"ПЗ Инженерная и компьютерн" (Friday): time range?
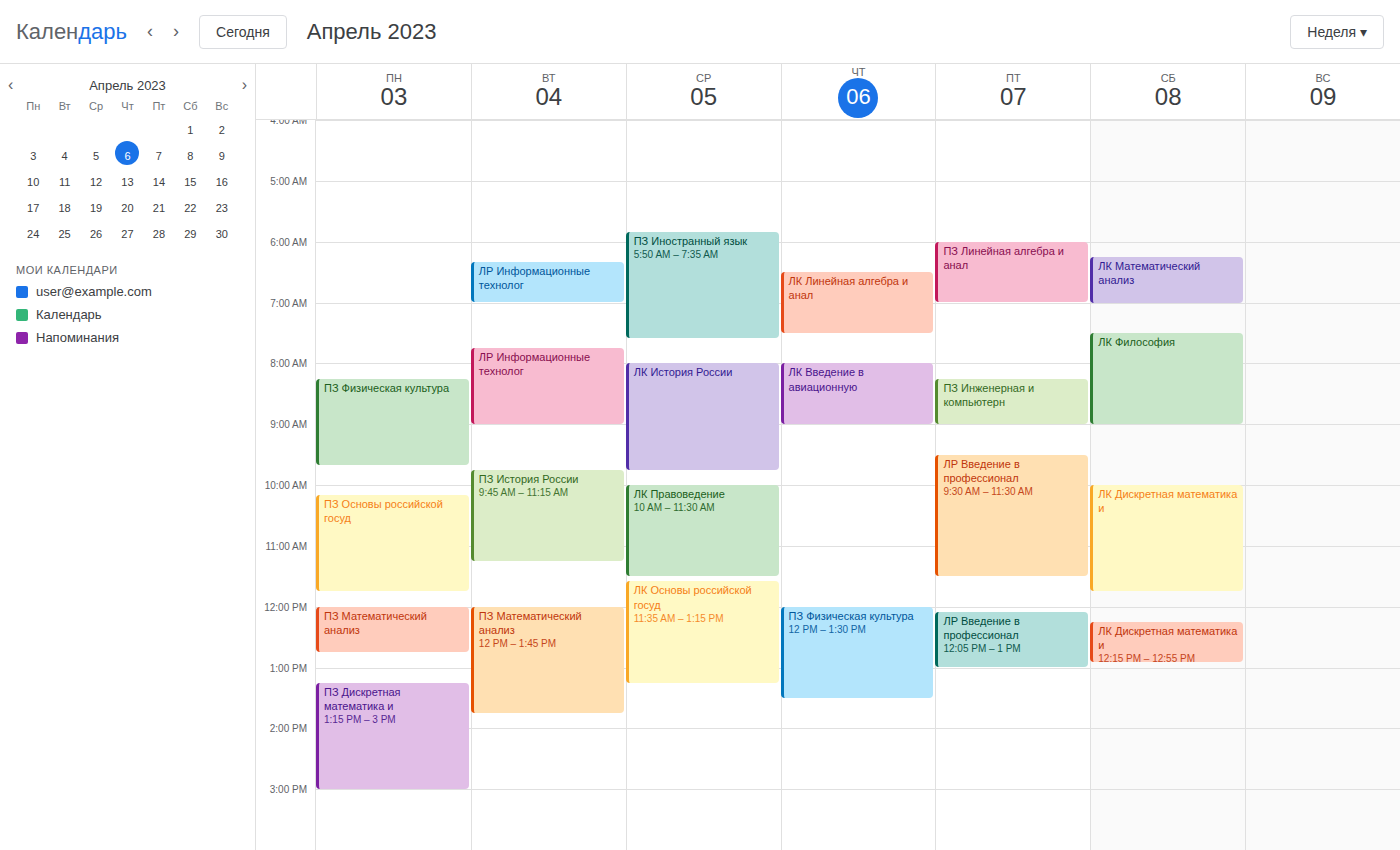
8:15 AM to 9:00 AM